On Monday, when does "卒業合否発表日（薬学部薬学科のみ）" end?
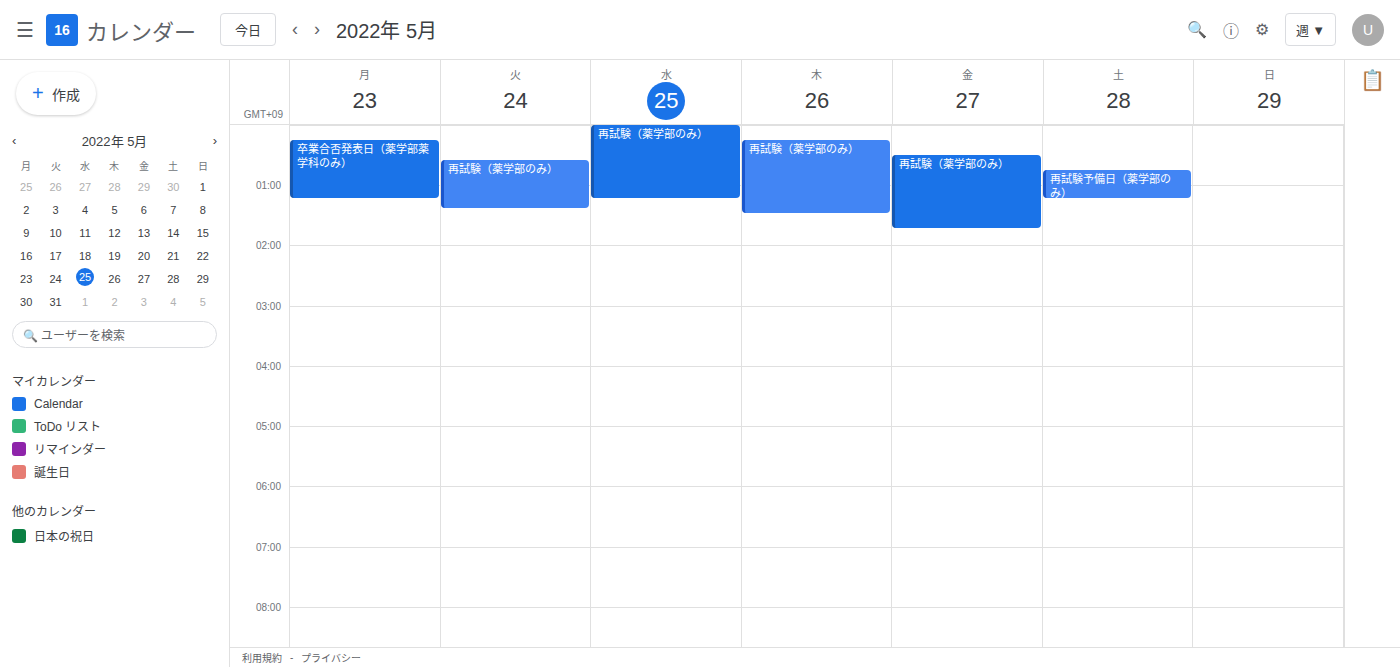
01:15